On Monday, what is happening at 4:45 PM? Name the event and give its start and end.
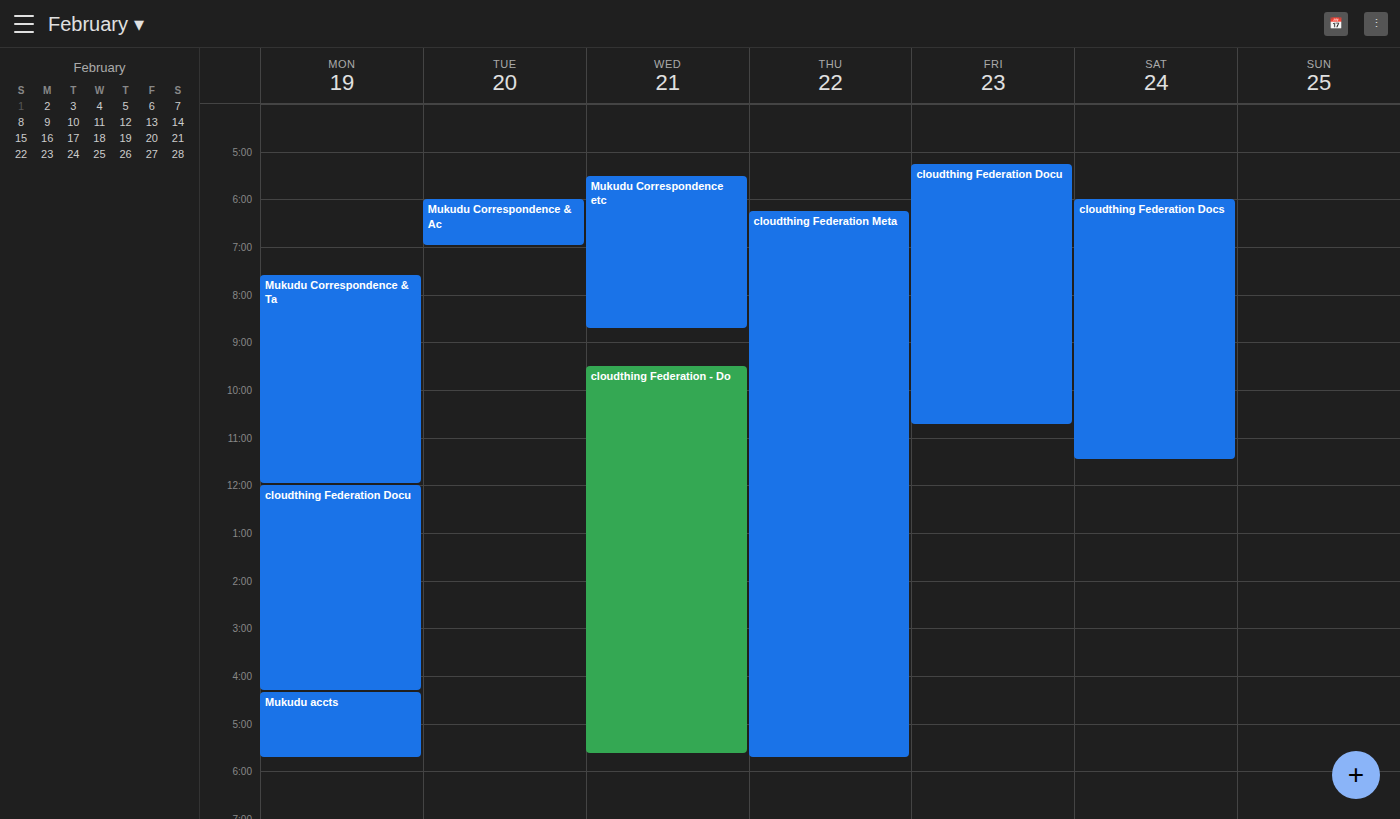
"Mukudu accts", 4:20 PM to 5:45 PM